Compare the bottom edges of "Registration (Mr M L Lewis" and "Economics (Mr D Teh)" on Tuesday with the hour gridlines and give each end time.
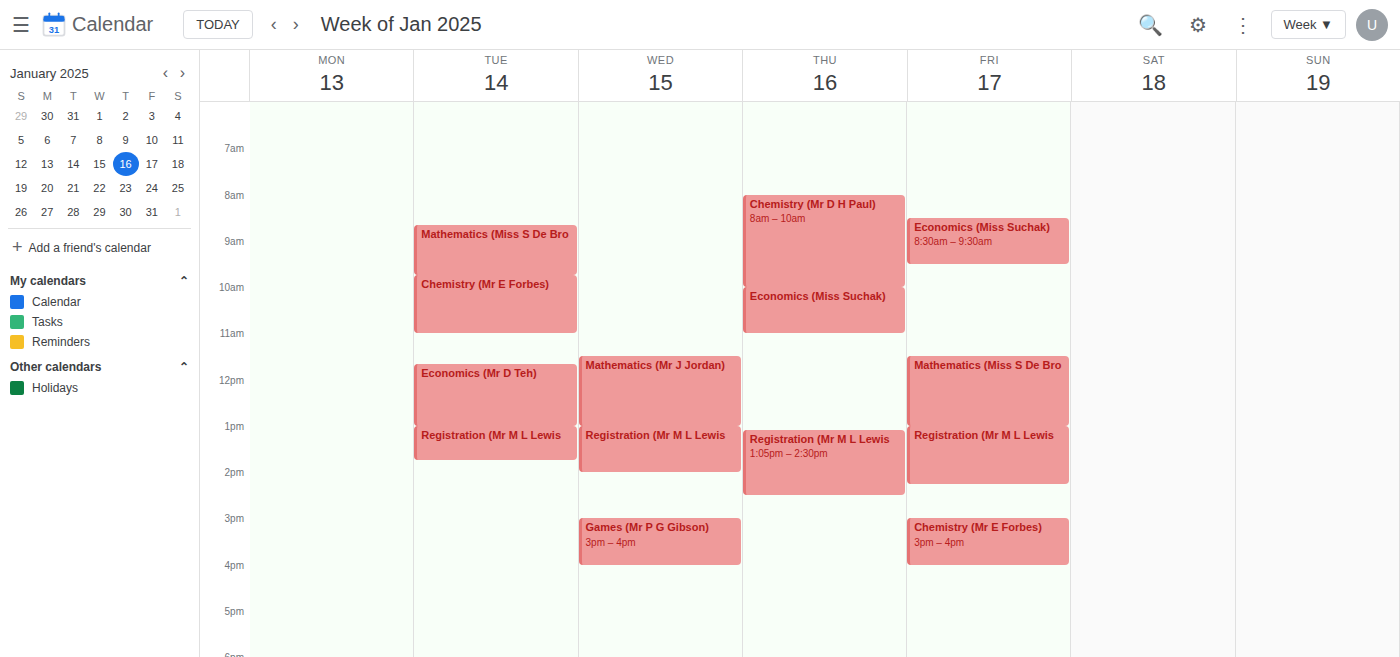
"Registration (Mr M L Lewis": 1:45 PM, neither: three quarters of the way from the 1 PM line to the 2 PM line. "Economics (Mr D Teh)": 1:00 PM, exactly on the 1 PM line.